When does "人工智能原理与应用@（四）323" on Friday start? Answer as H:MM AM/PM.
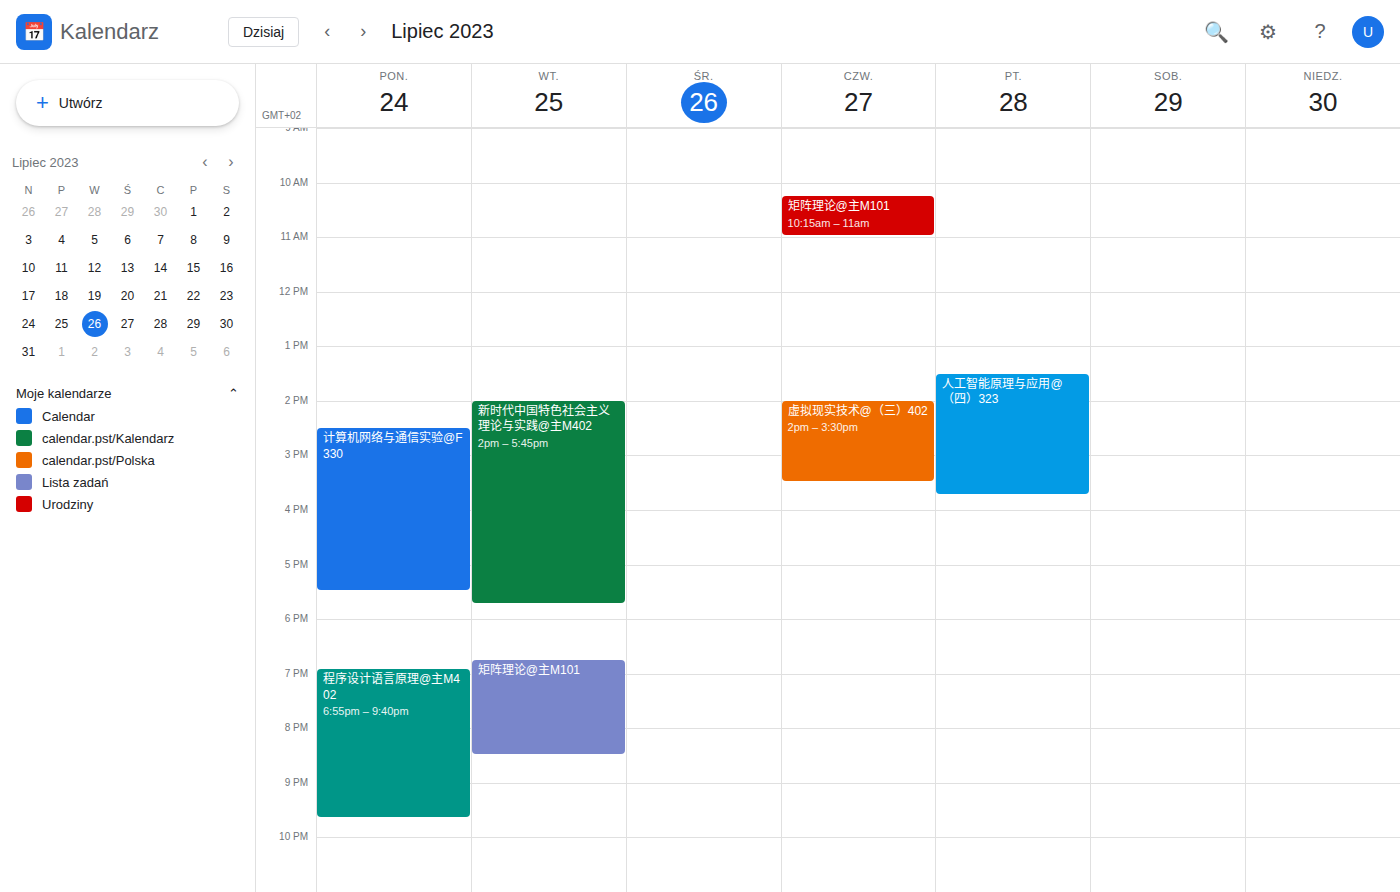
1:30 PM